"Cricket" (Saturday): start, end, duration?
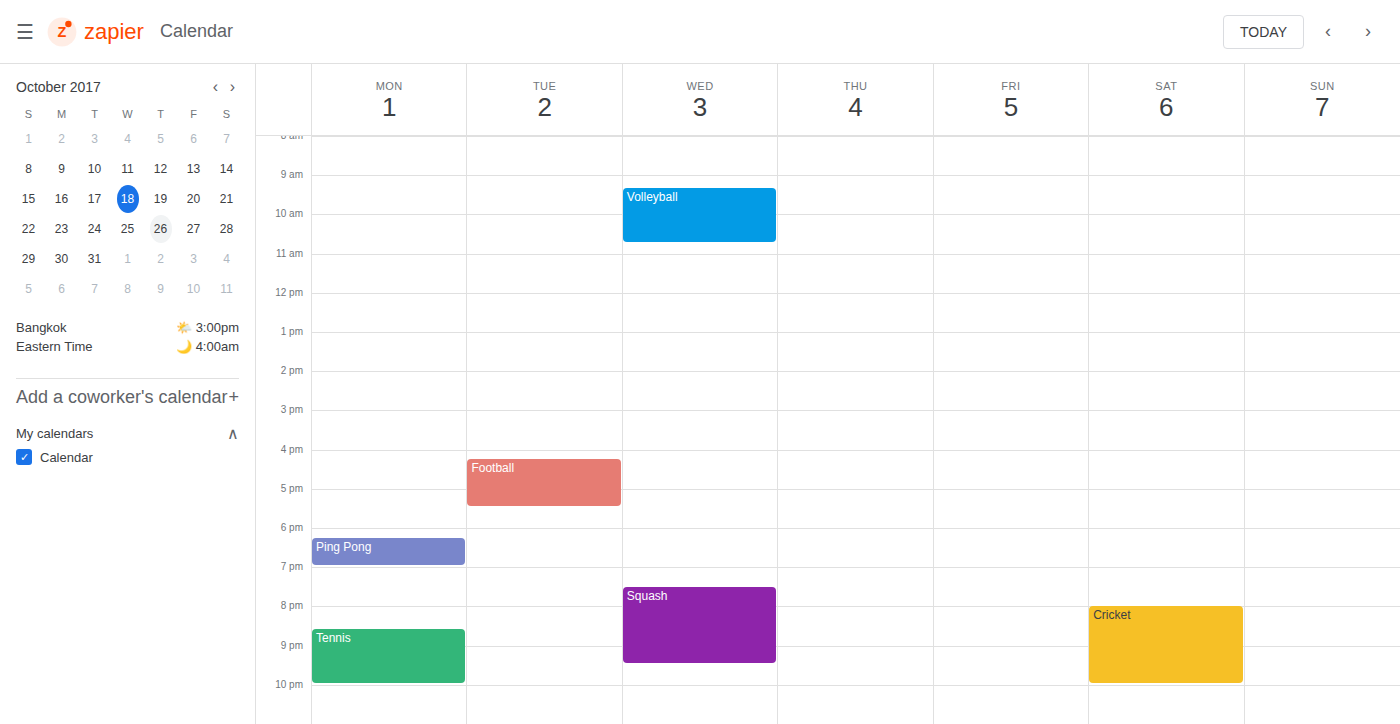
8:00 PM to 10:00 PM, 2 hours